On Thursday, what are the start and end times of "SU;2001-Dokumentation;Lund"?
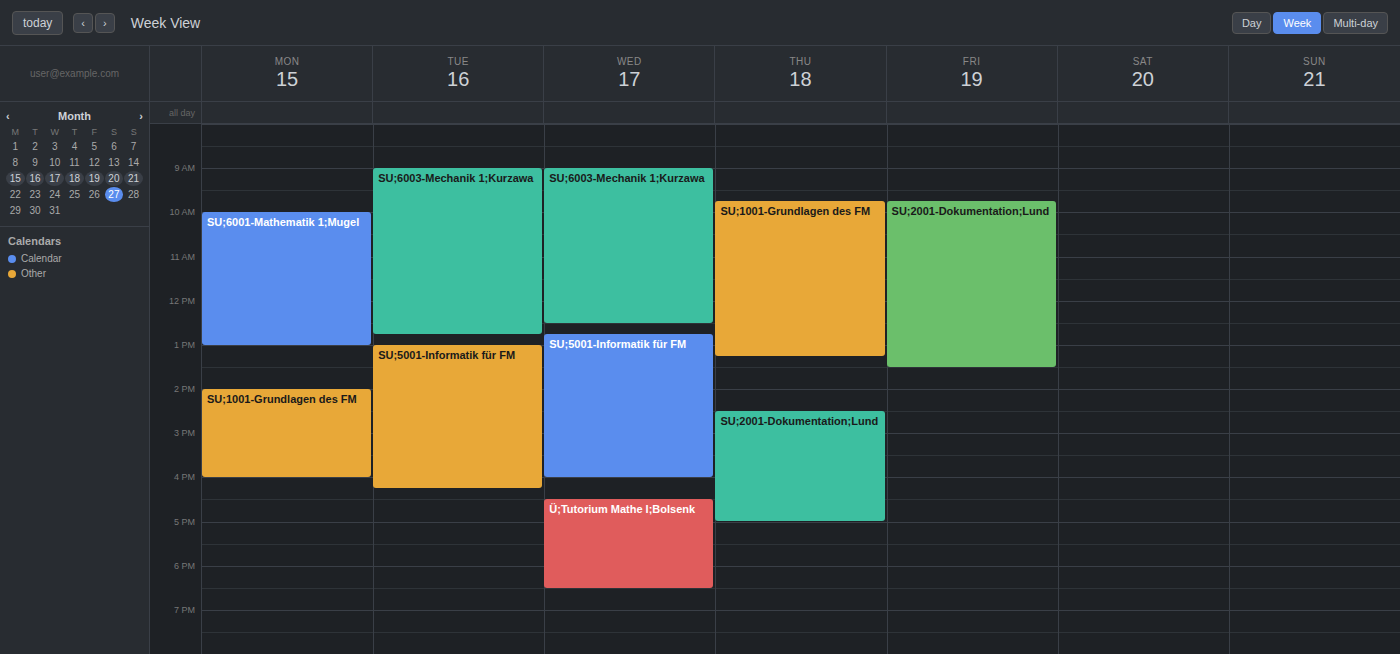
2:30 PM to 5:00 PM